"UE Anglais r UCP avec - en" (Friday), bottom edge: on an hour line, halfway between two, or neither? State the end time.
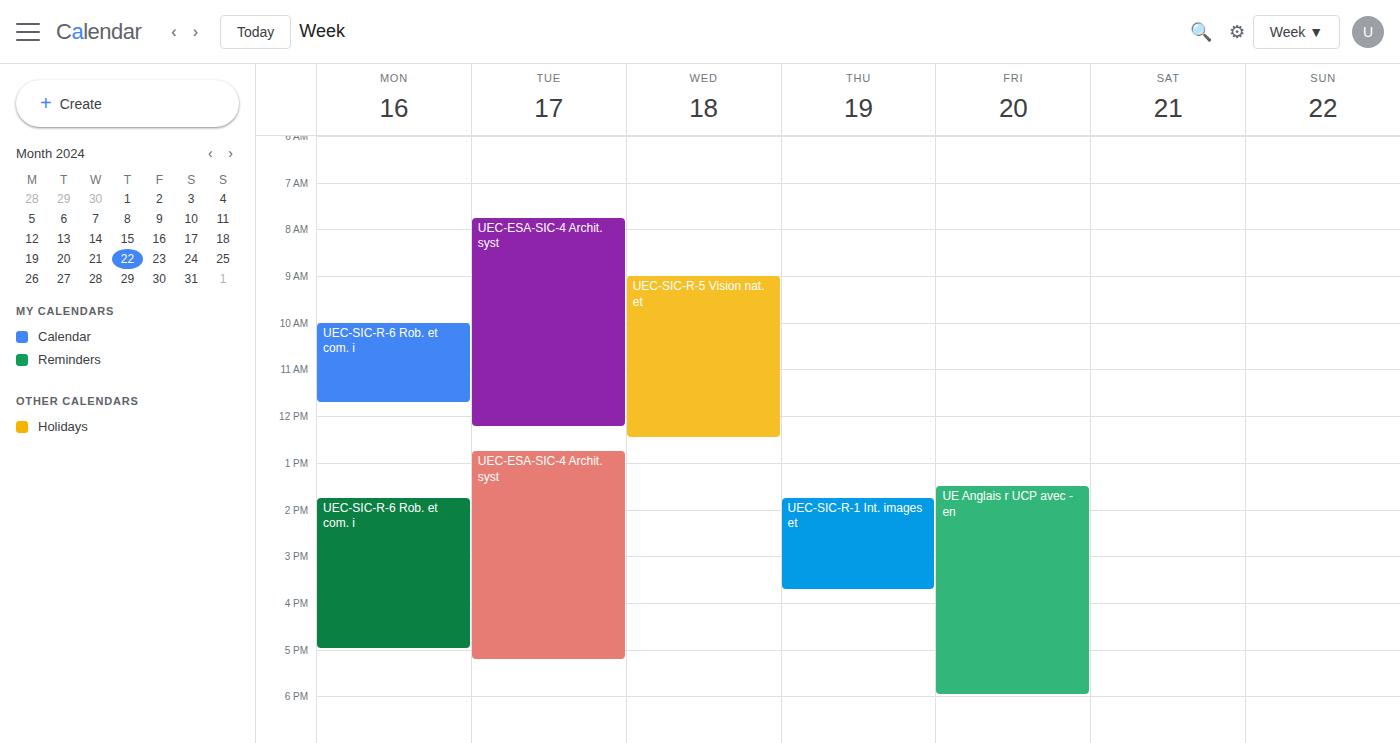
6:00 PM -- exactly on the 6 PM line.